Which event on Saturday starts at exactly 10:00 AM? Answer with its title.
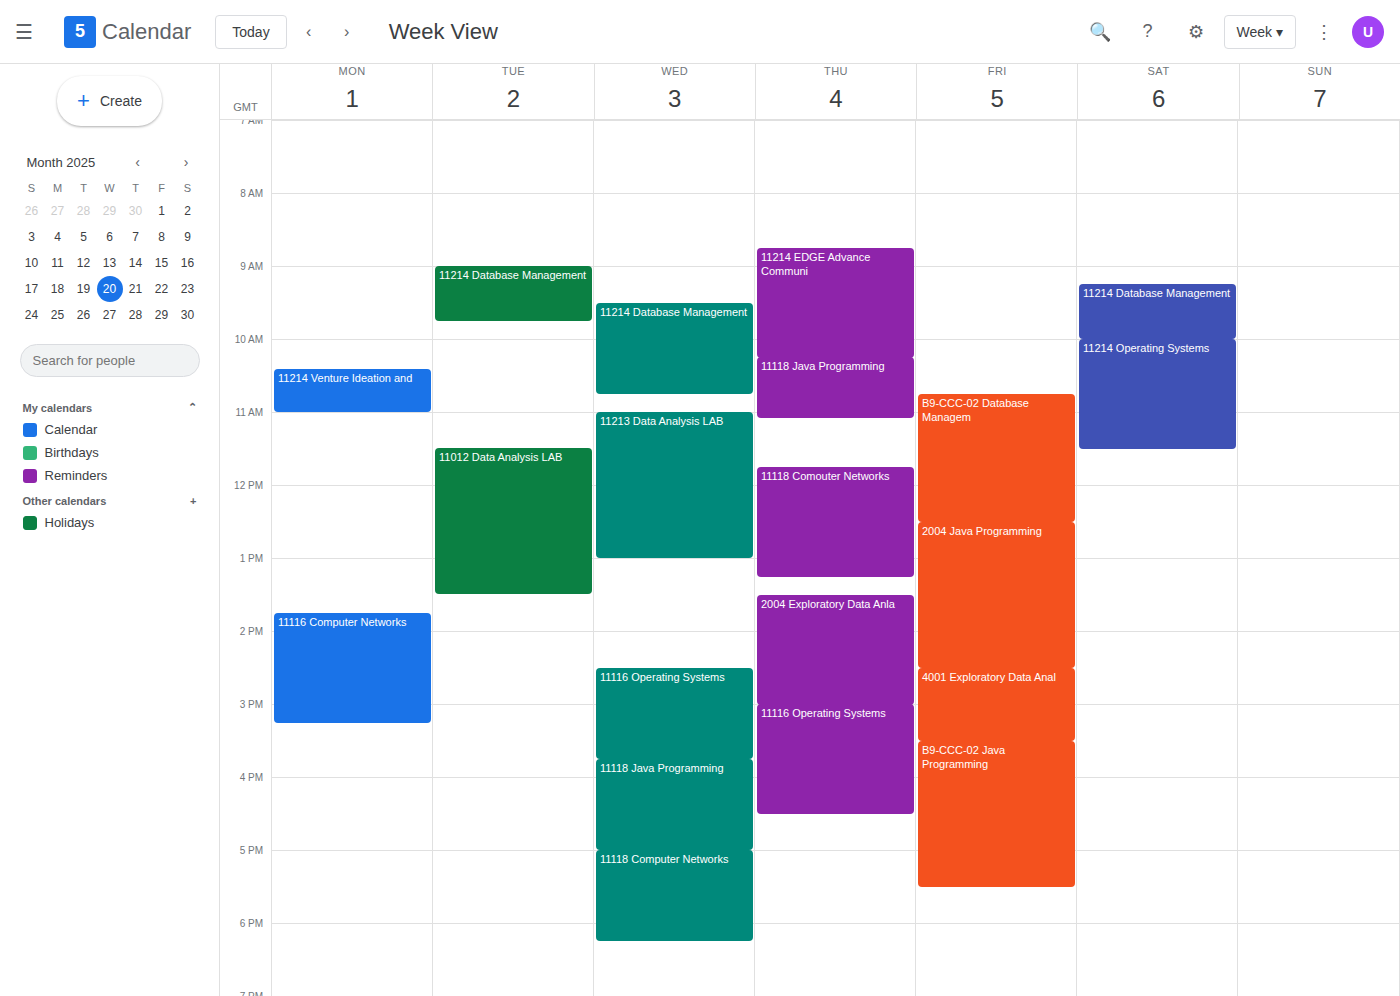
"11214 Operating Systems"